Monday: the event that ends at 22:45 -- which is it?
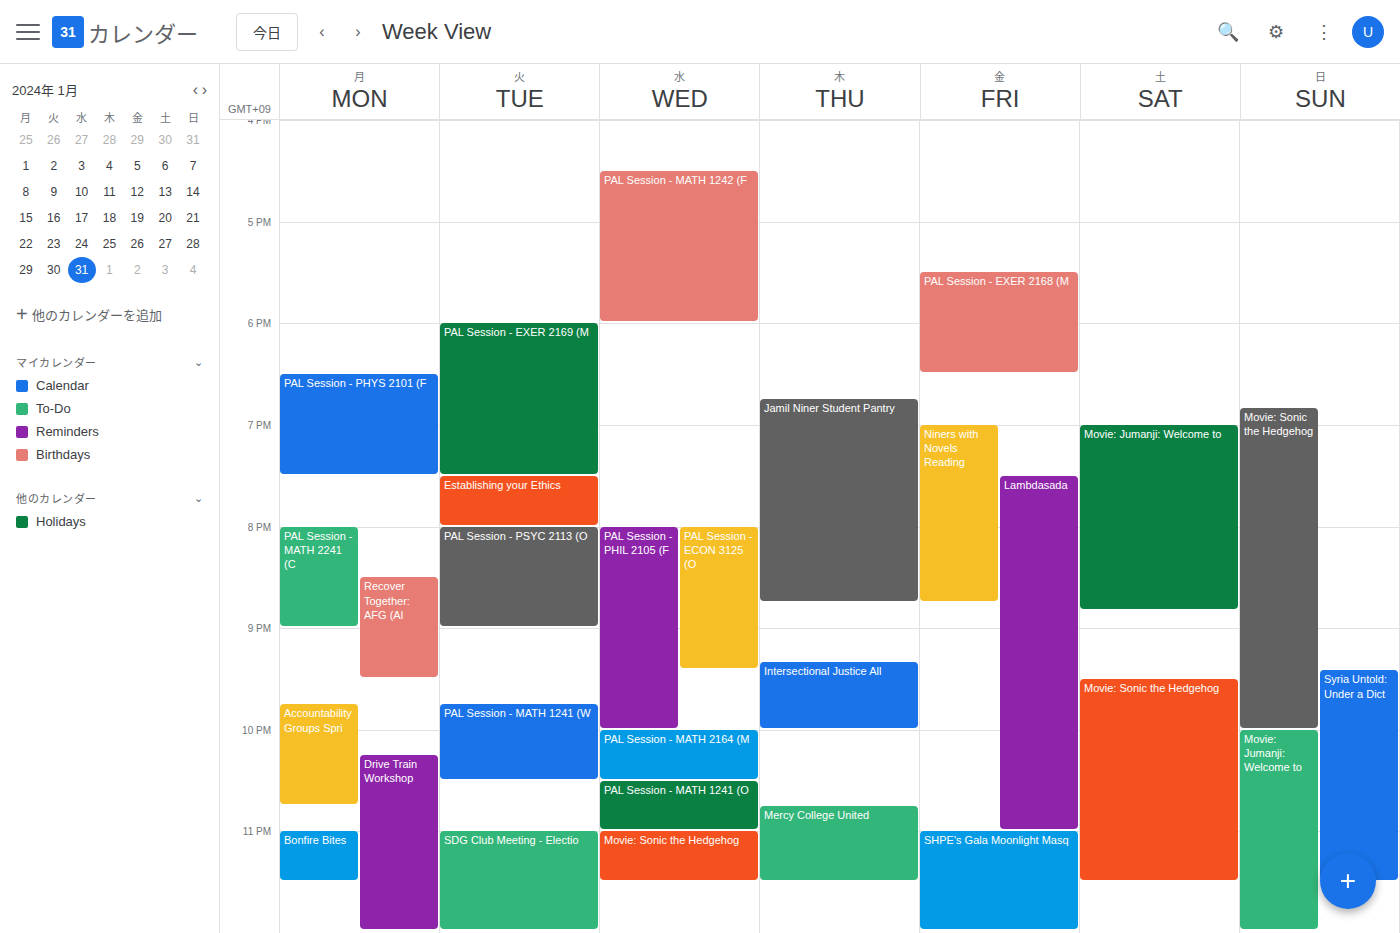
"Accountability Groups Spri"